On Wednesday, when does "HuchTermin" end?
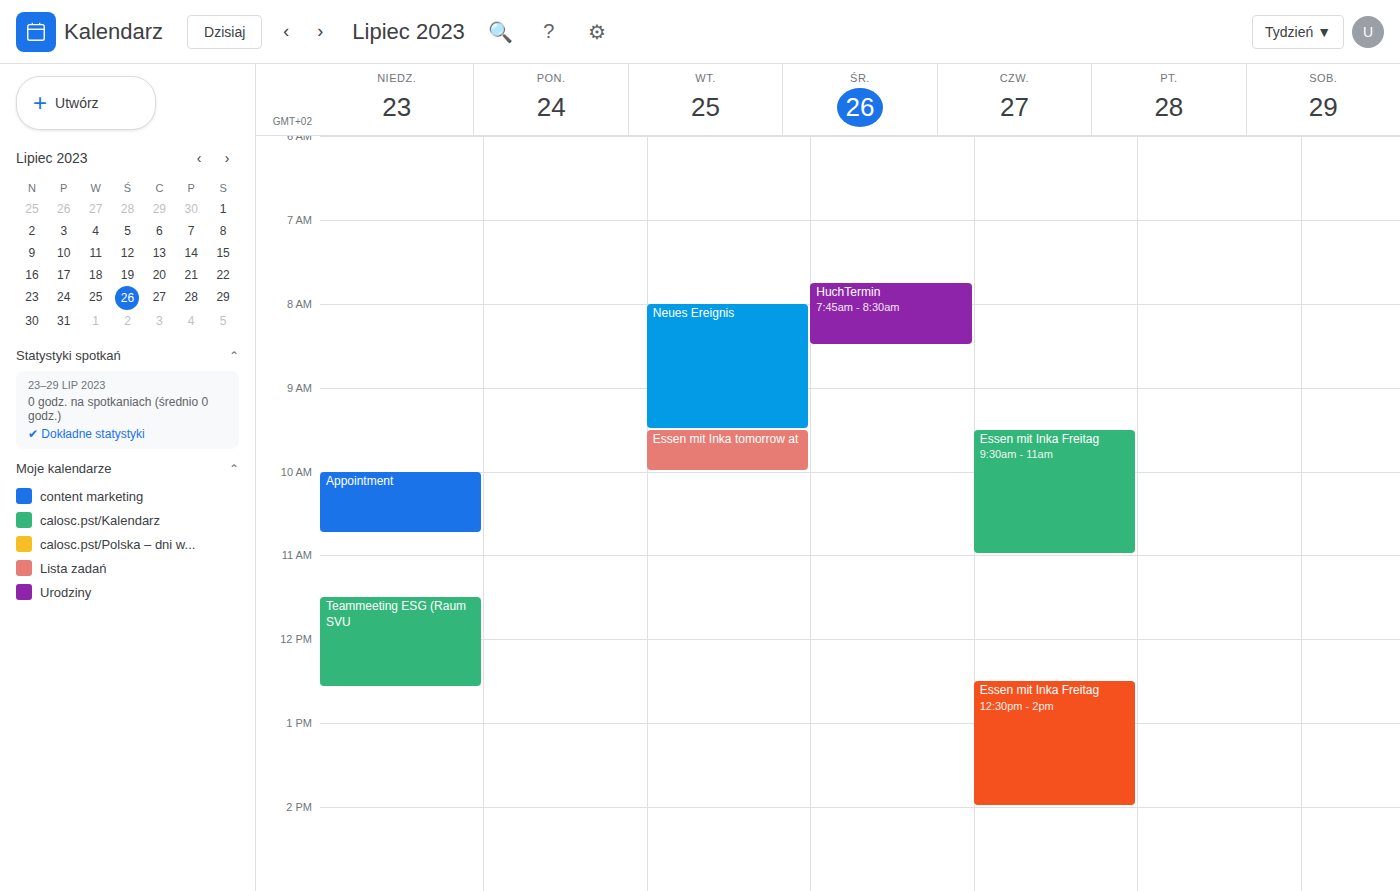
08:30